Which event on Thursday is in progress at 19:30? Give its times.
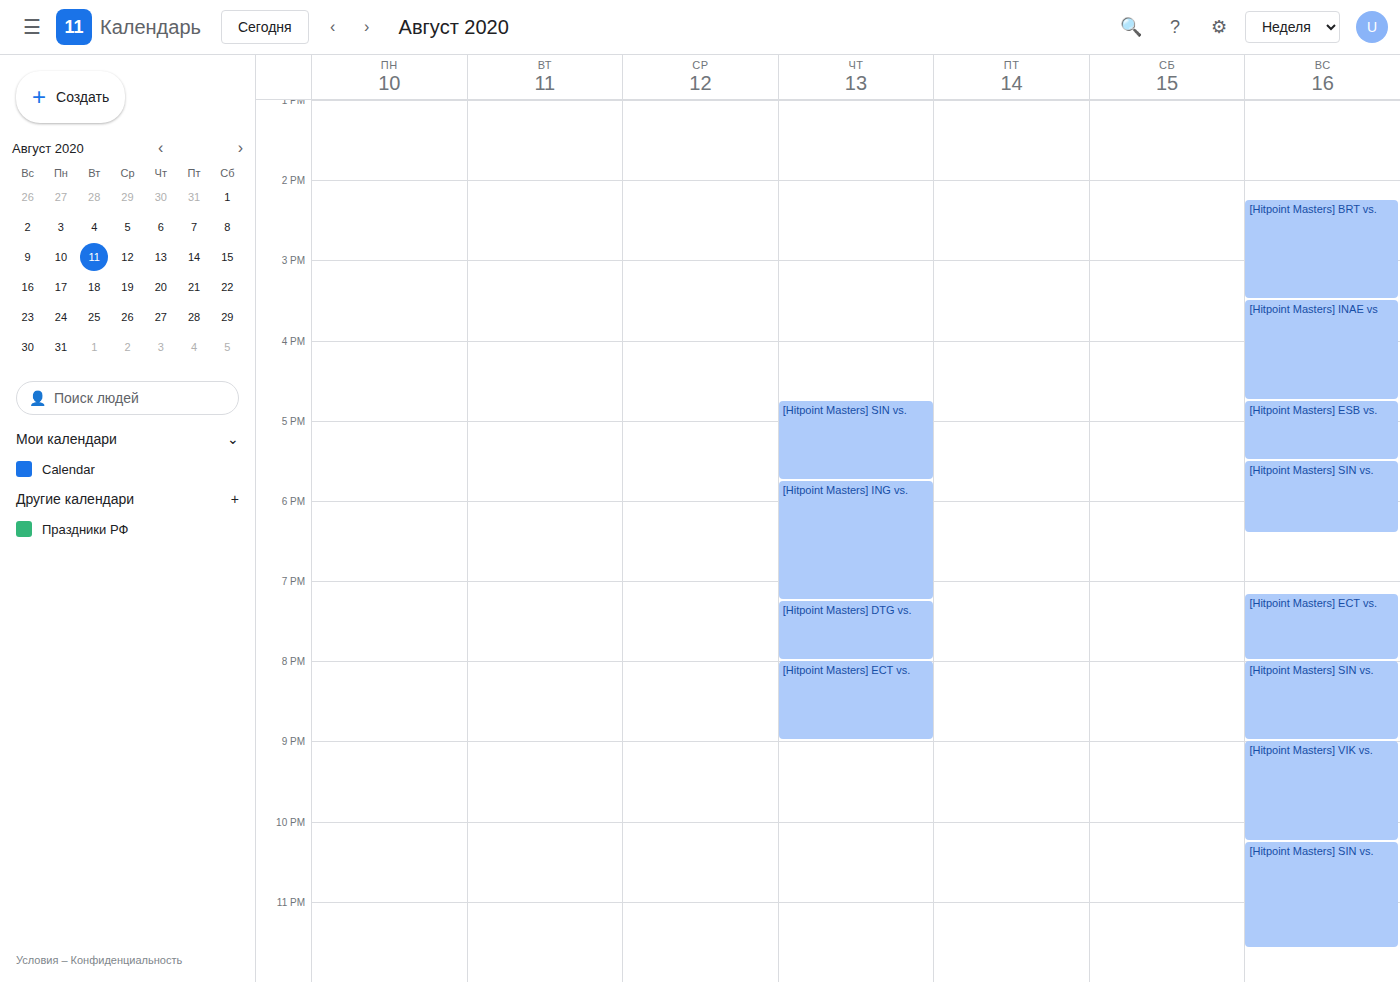
"[Hitpoint Masters] DTG vs.", 19:15 to 20:00